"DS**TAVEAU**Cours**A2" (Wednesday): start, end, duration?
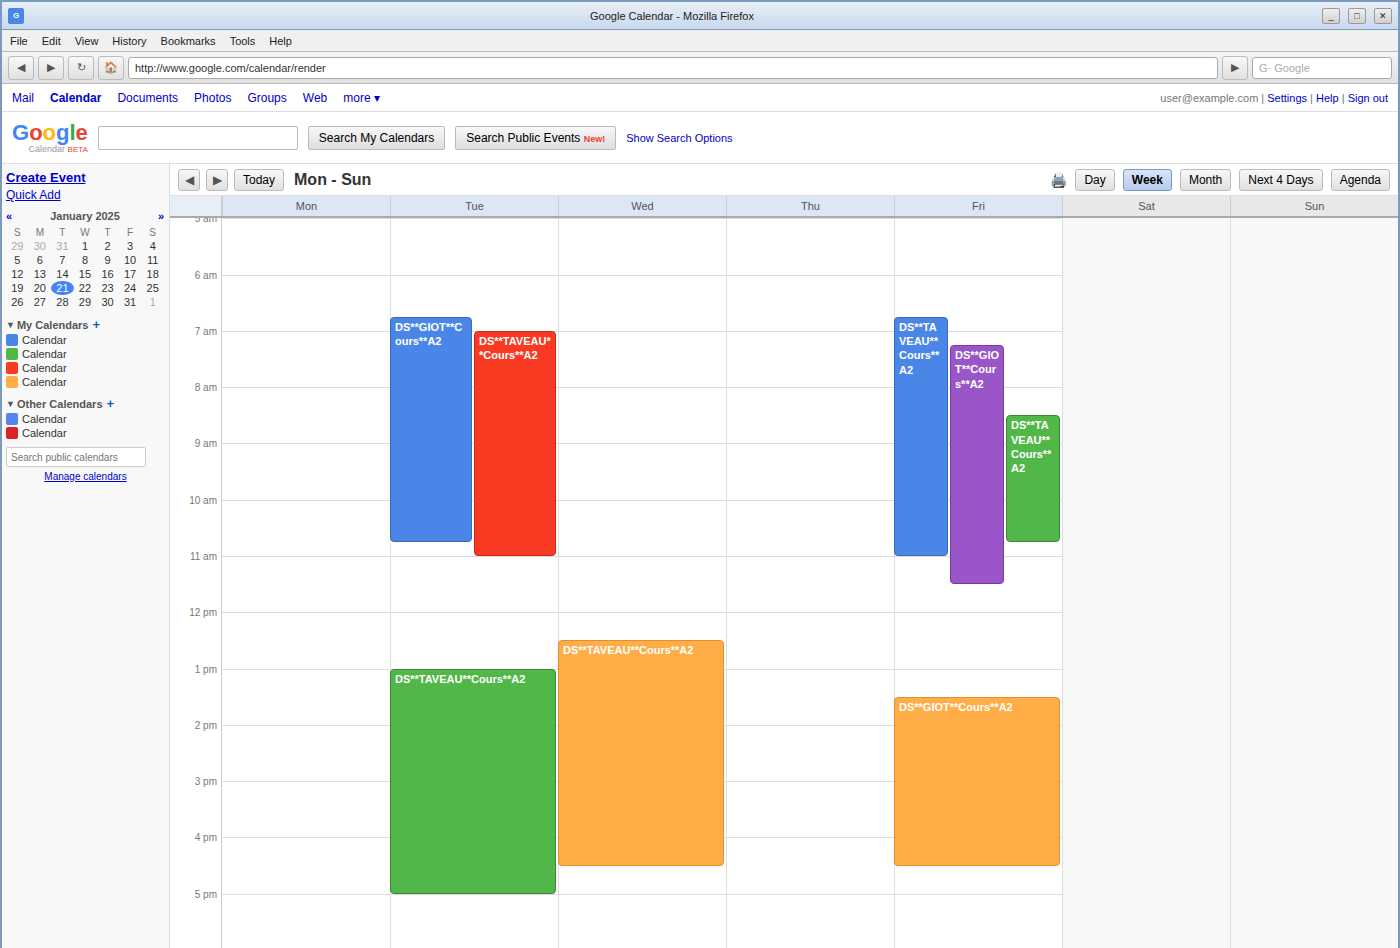
12:30 PM to 4:30 PM, 4 hours